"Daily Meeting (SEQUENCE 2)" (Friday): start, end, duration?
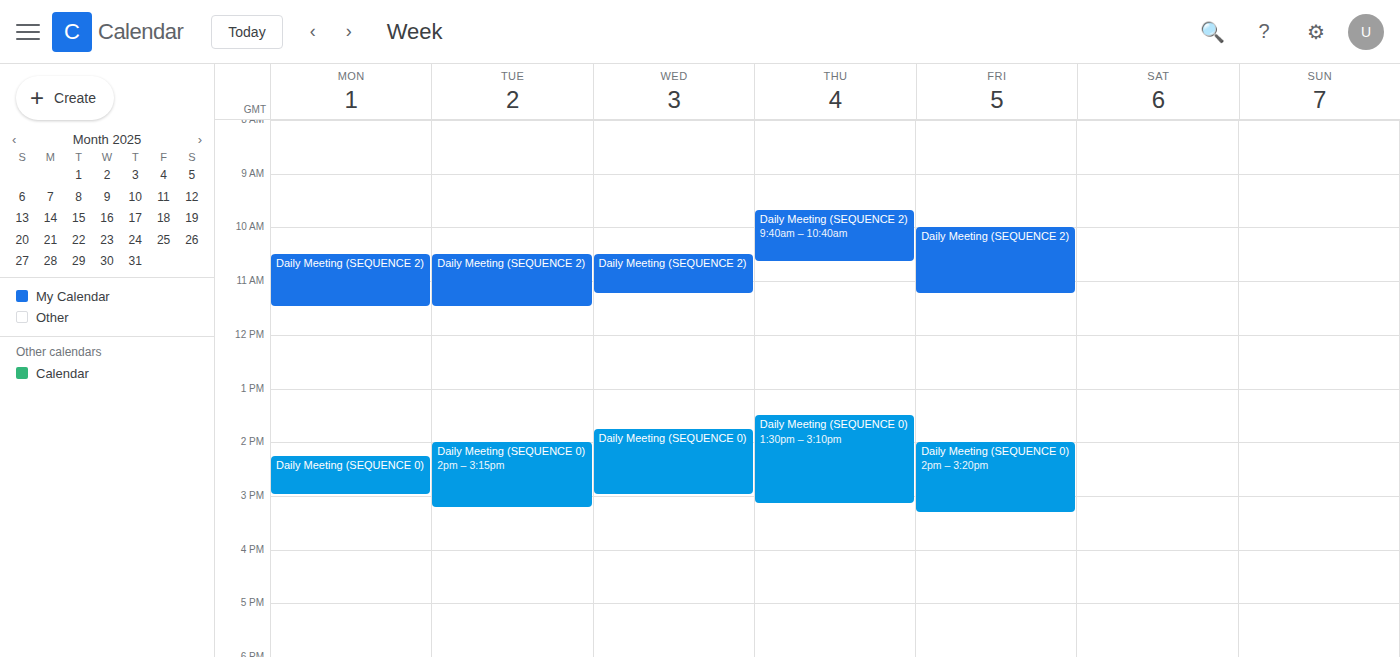
10:00 AM to 11:15 AM, 1 hour 15 minutes